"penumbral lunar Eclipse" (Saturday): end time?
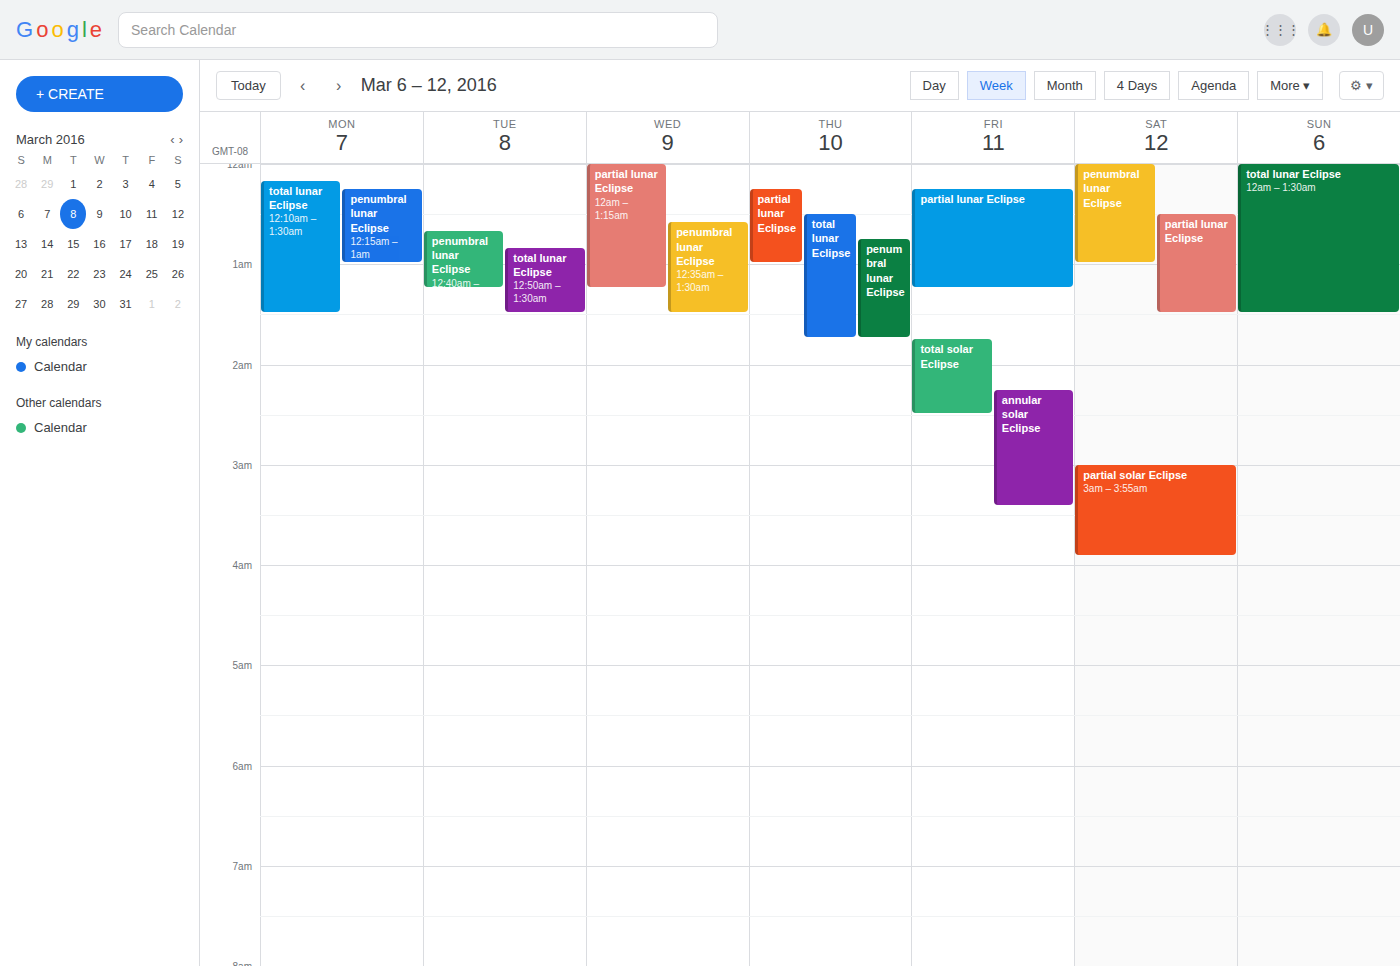
1:00 AM